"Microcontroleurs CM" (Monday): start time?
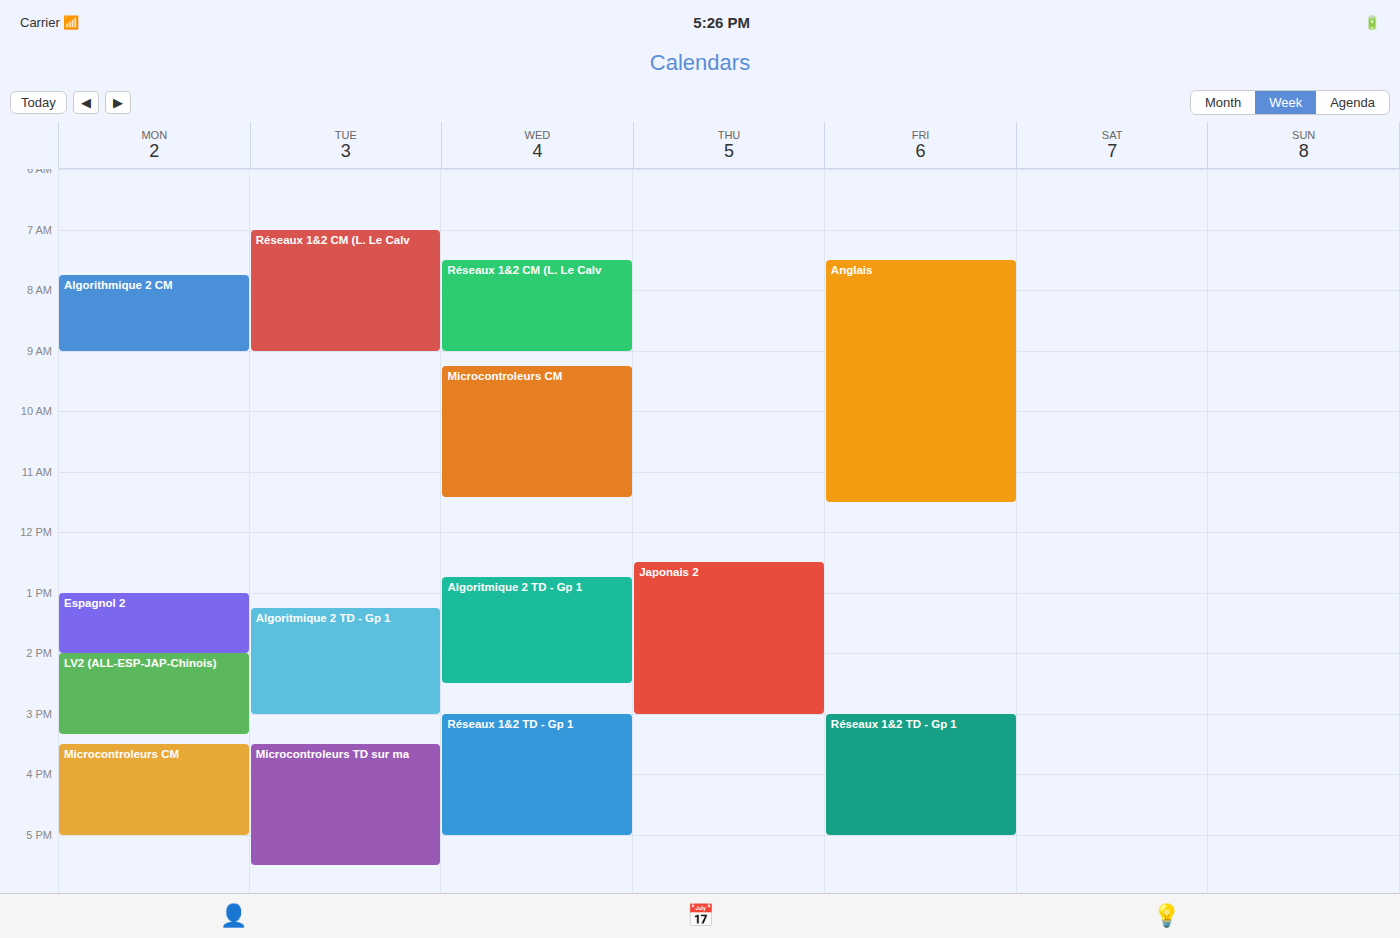
15:30